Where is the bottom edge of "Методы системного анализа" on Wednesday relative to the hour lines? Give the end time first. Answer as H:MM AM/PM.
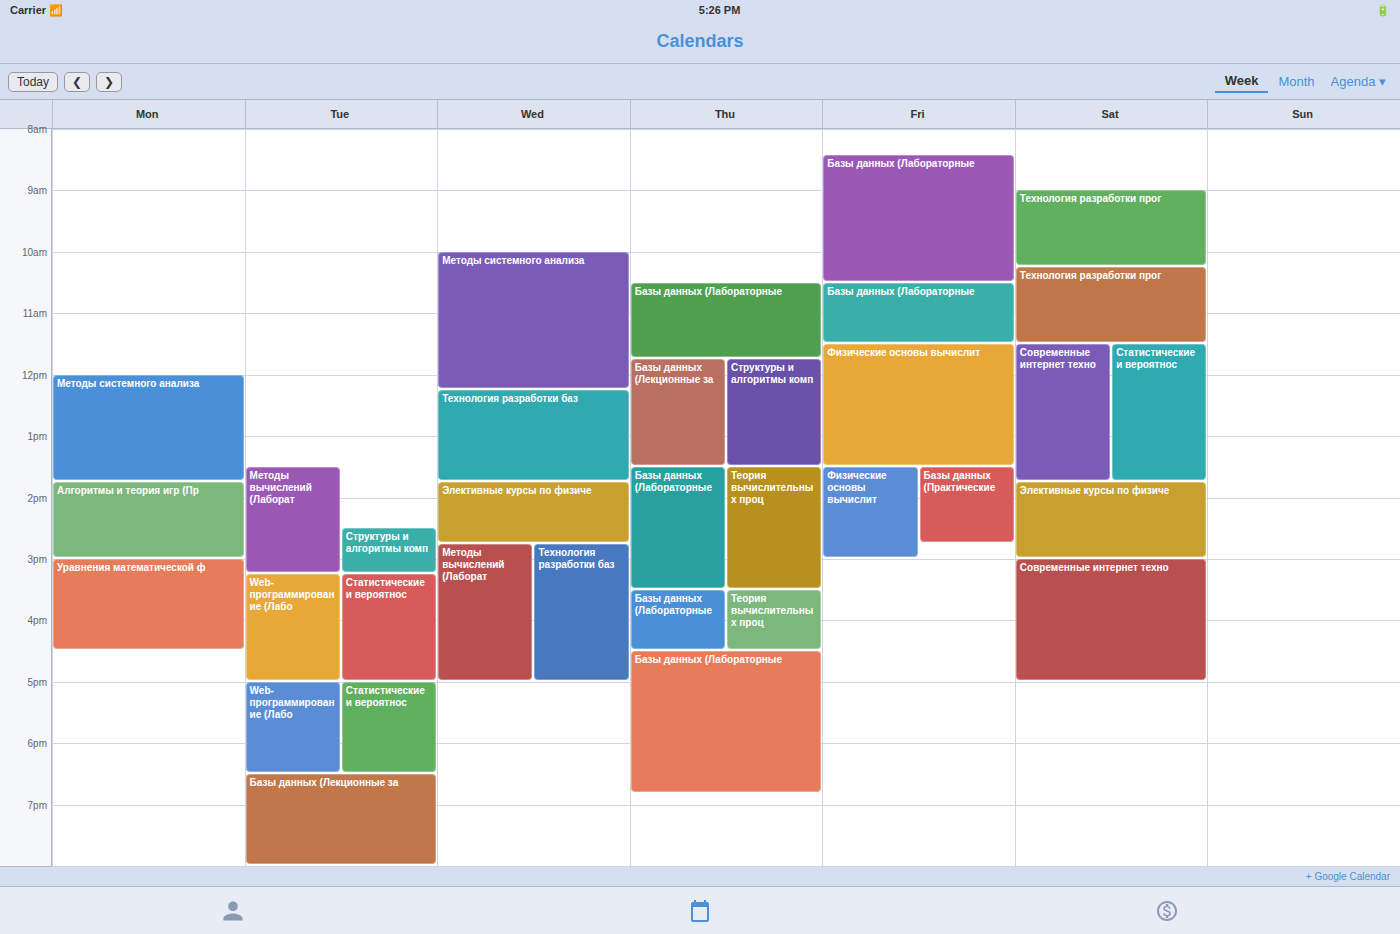
12:15 PM -- neither: a quarter of the way from the 12 PM line to the 1 PM line.